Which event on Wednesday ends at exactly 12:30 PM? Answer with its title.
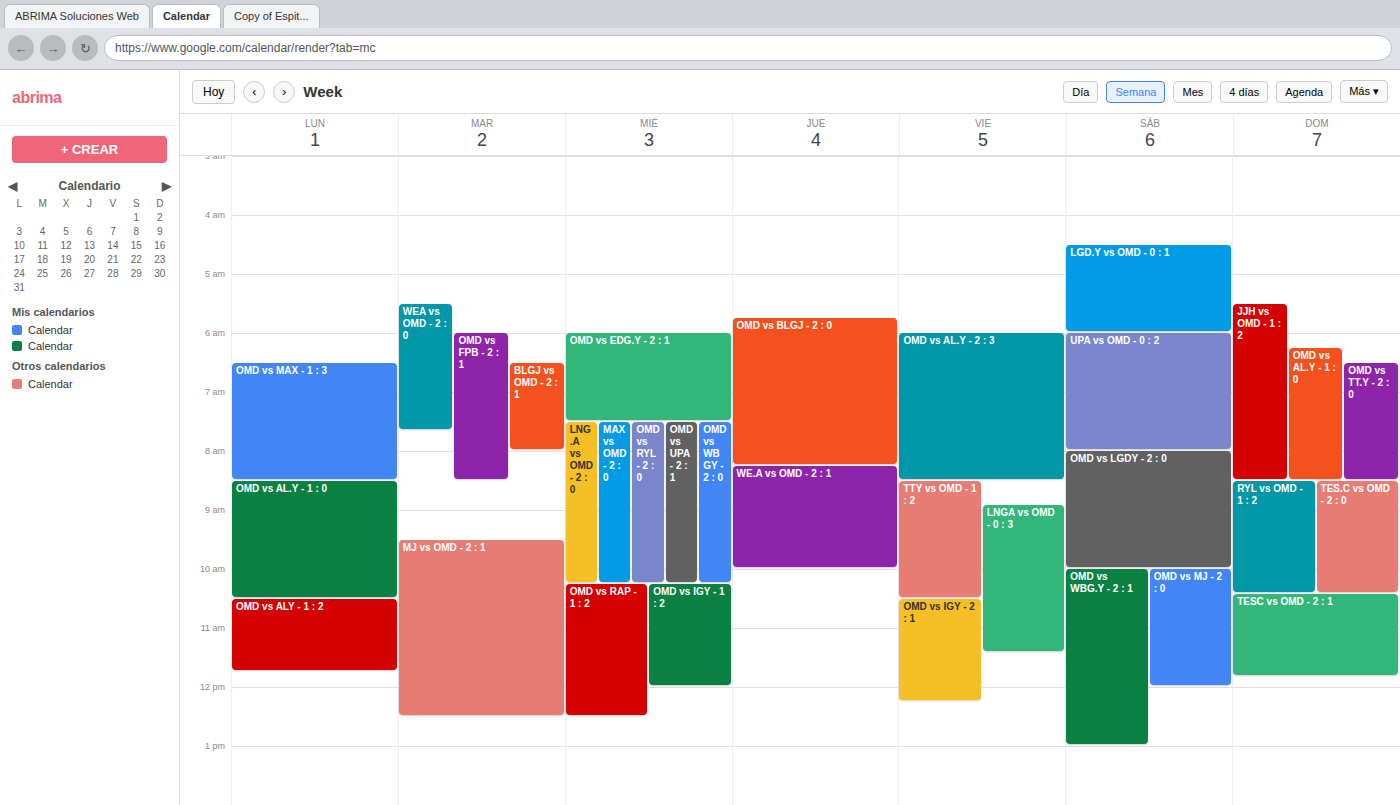
"OMD vs RAP - 1 : 2"